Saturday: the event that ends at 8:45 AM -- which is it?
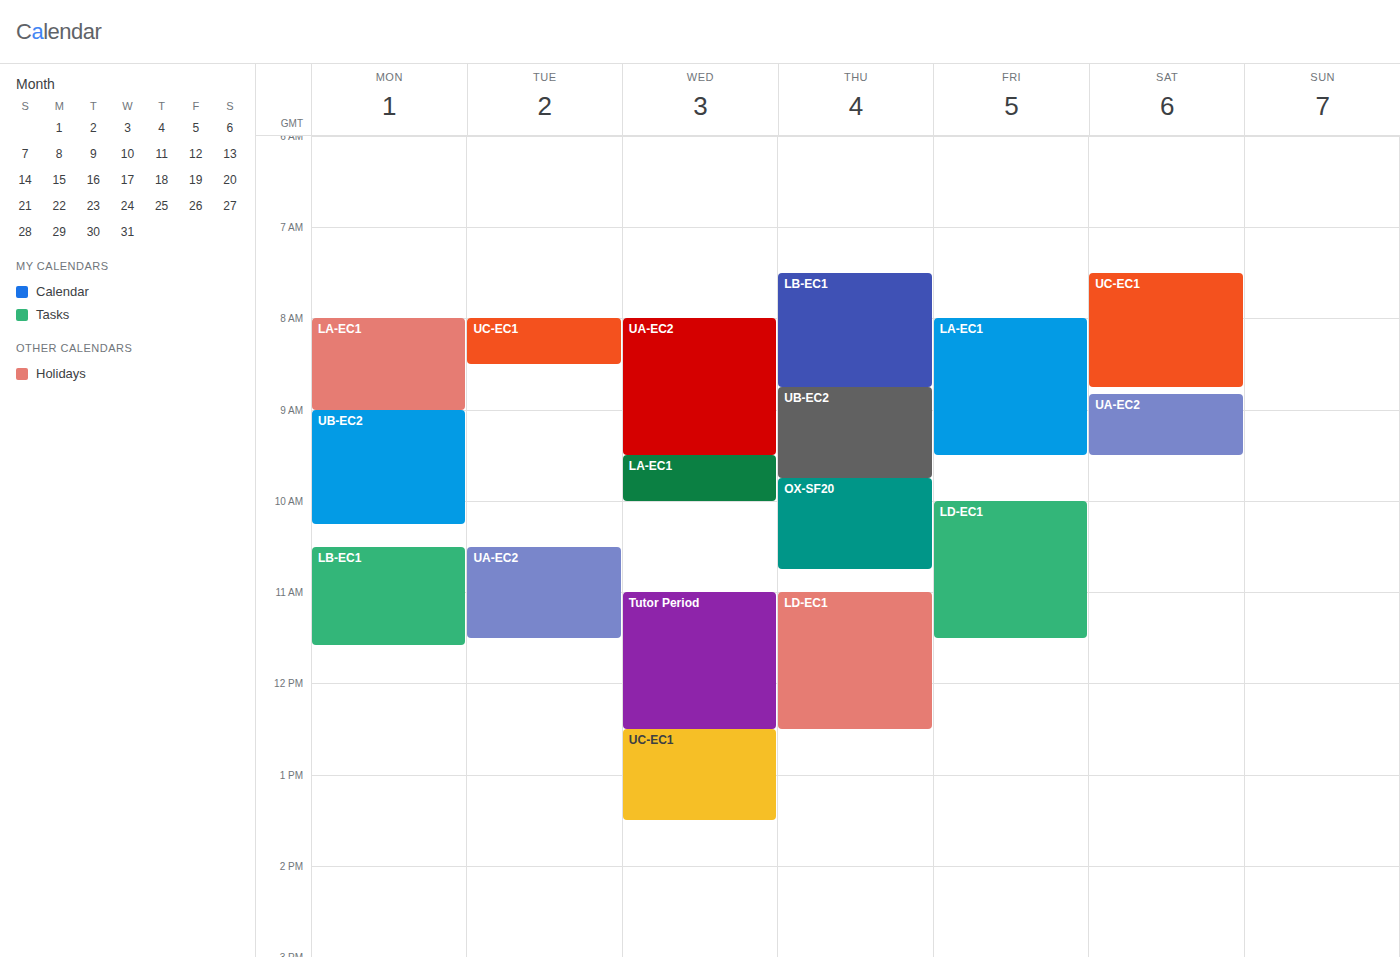
"UC-EC1"